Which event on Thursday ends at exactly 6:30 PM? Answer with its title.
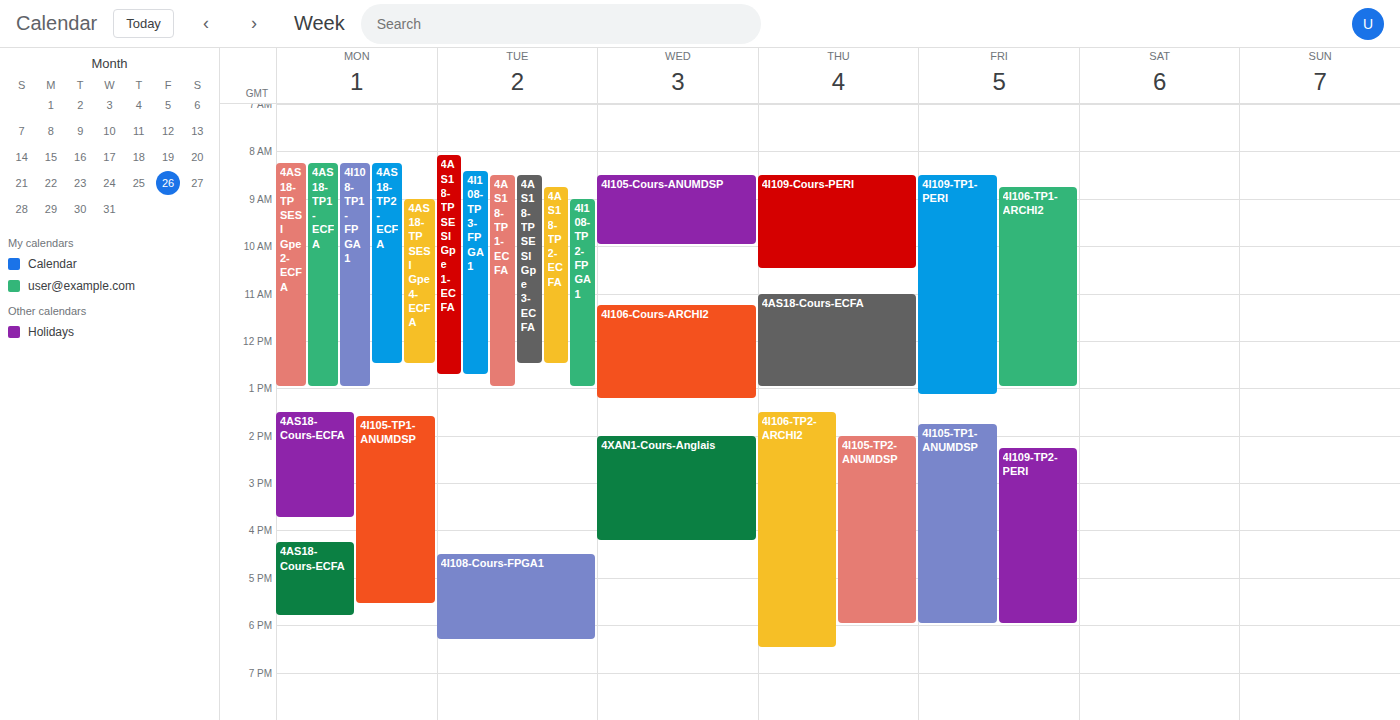
"4I106-TP2-ARCHI2"